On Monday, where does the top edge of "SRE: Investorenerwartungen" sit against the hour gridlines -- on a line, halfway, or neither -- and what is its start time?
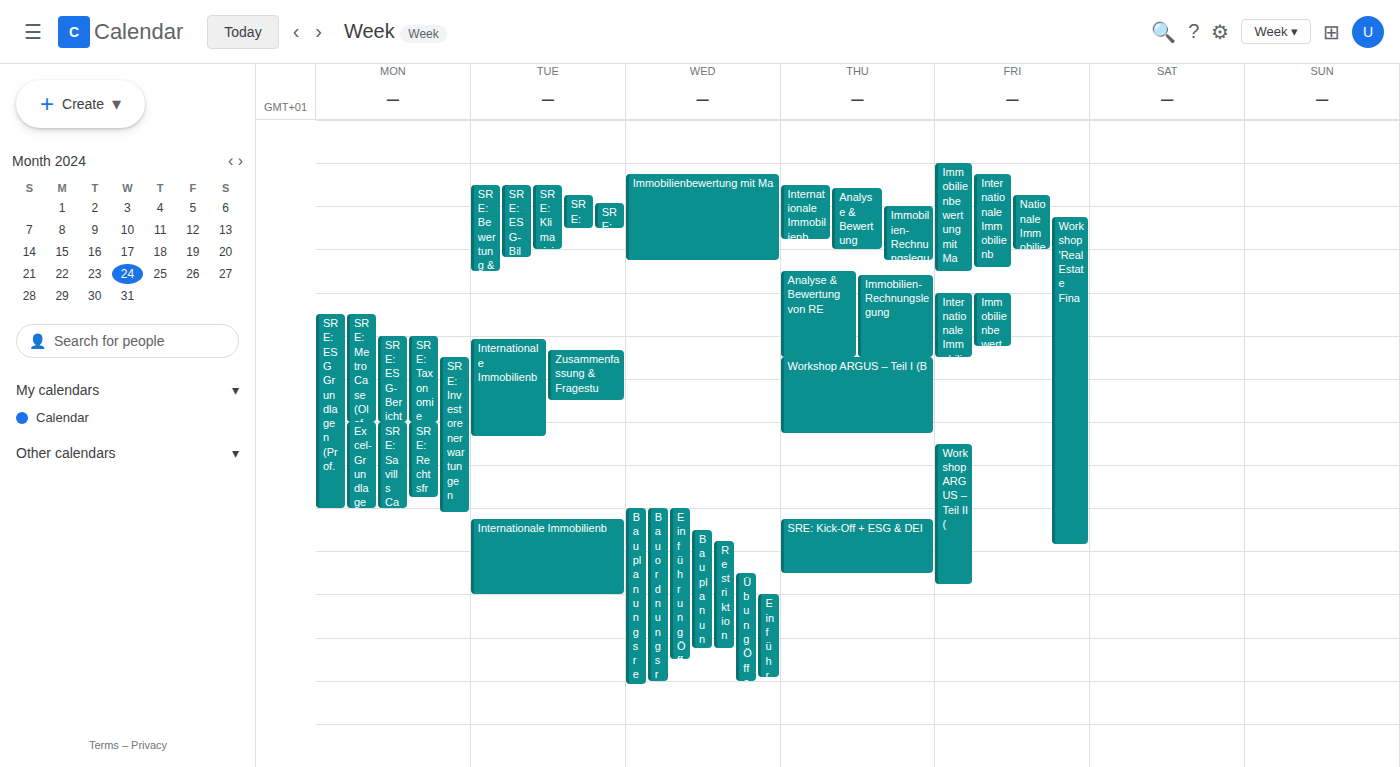
12:30 PM -- halfway between the 12 PM and 1 PM lines.